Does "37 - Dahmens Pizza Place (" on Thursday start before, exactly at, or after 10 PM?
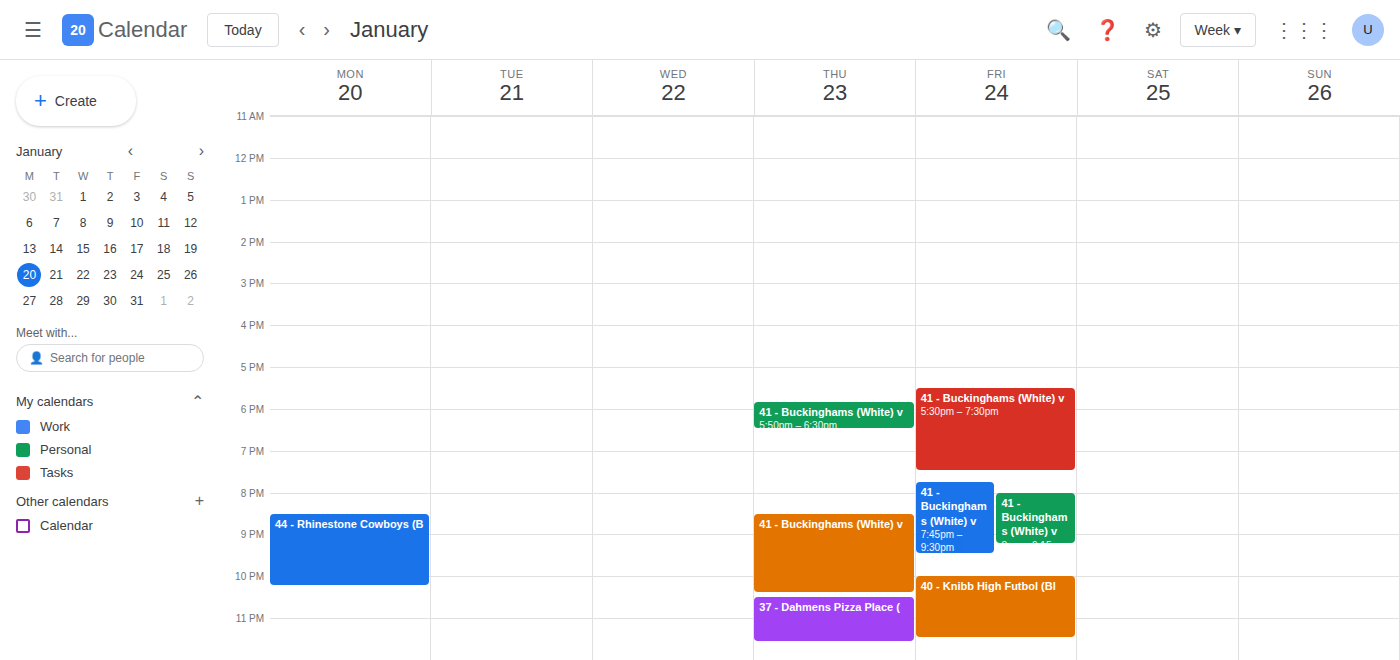
10:30 PM -- after 10 PM, 30 minutes below the 10 PM line.